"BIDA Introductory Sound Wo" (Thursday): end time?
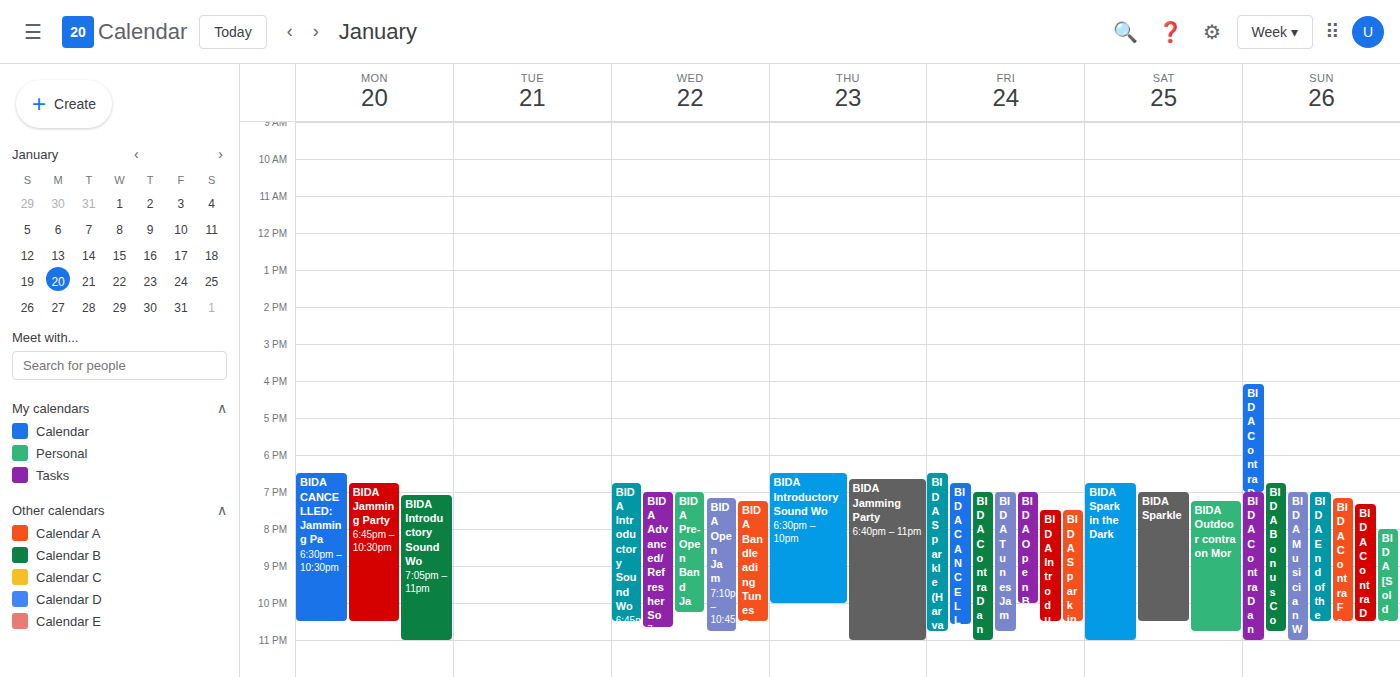
10:00 PM